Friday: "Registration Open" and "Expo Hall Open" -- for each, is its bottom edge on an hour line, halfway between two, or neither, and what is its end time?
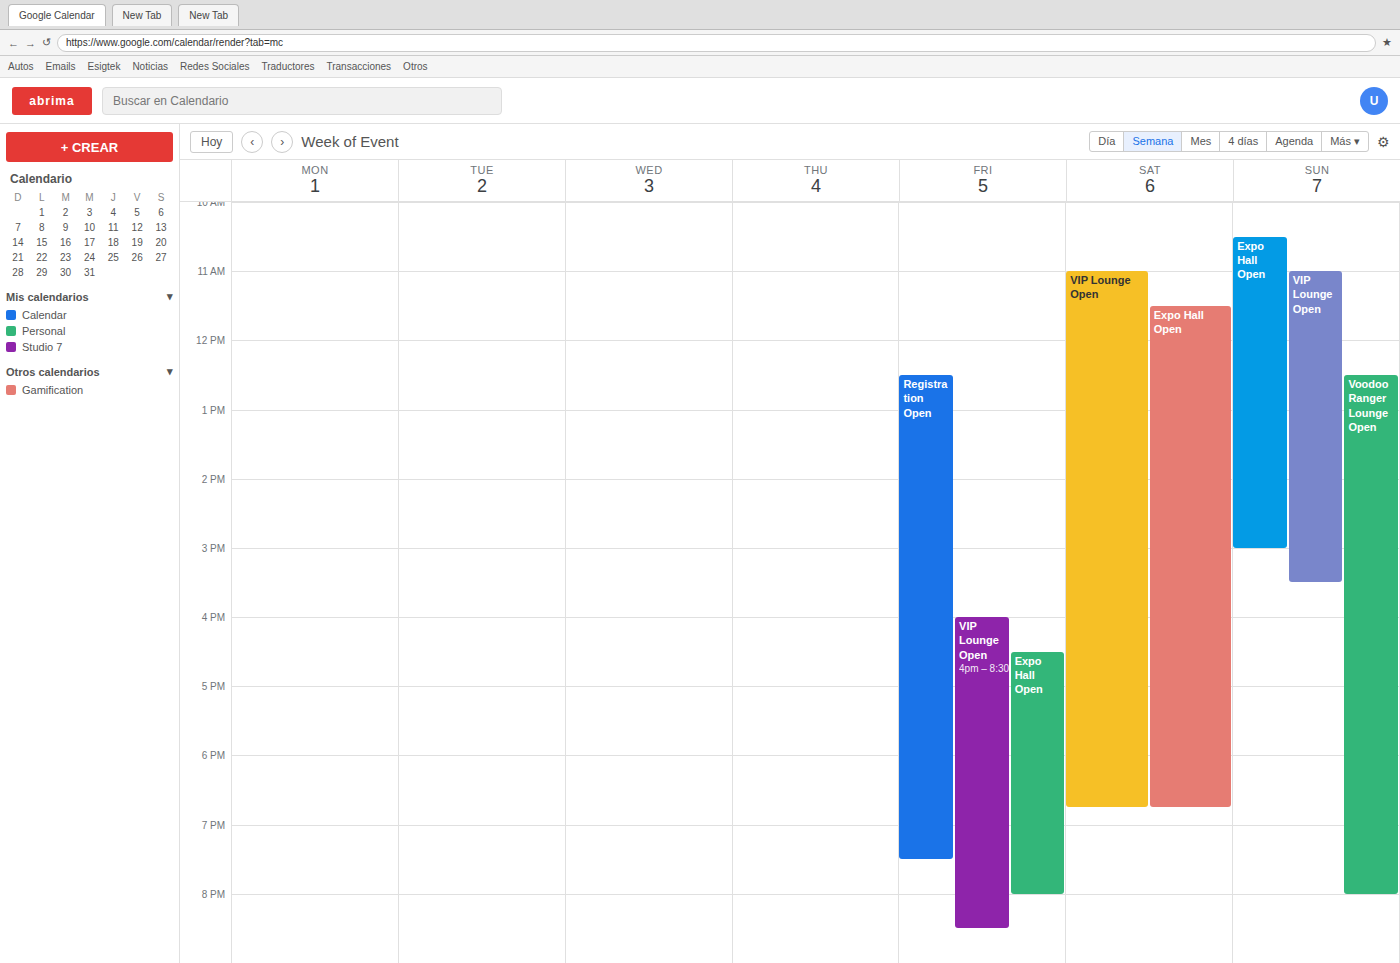
"Registration Open": 7:30 PM, halfway between the 7 PM and 8 PM lines. "Expo Hall Open": 8:00 PM, exactly on the 8 PM line.